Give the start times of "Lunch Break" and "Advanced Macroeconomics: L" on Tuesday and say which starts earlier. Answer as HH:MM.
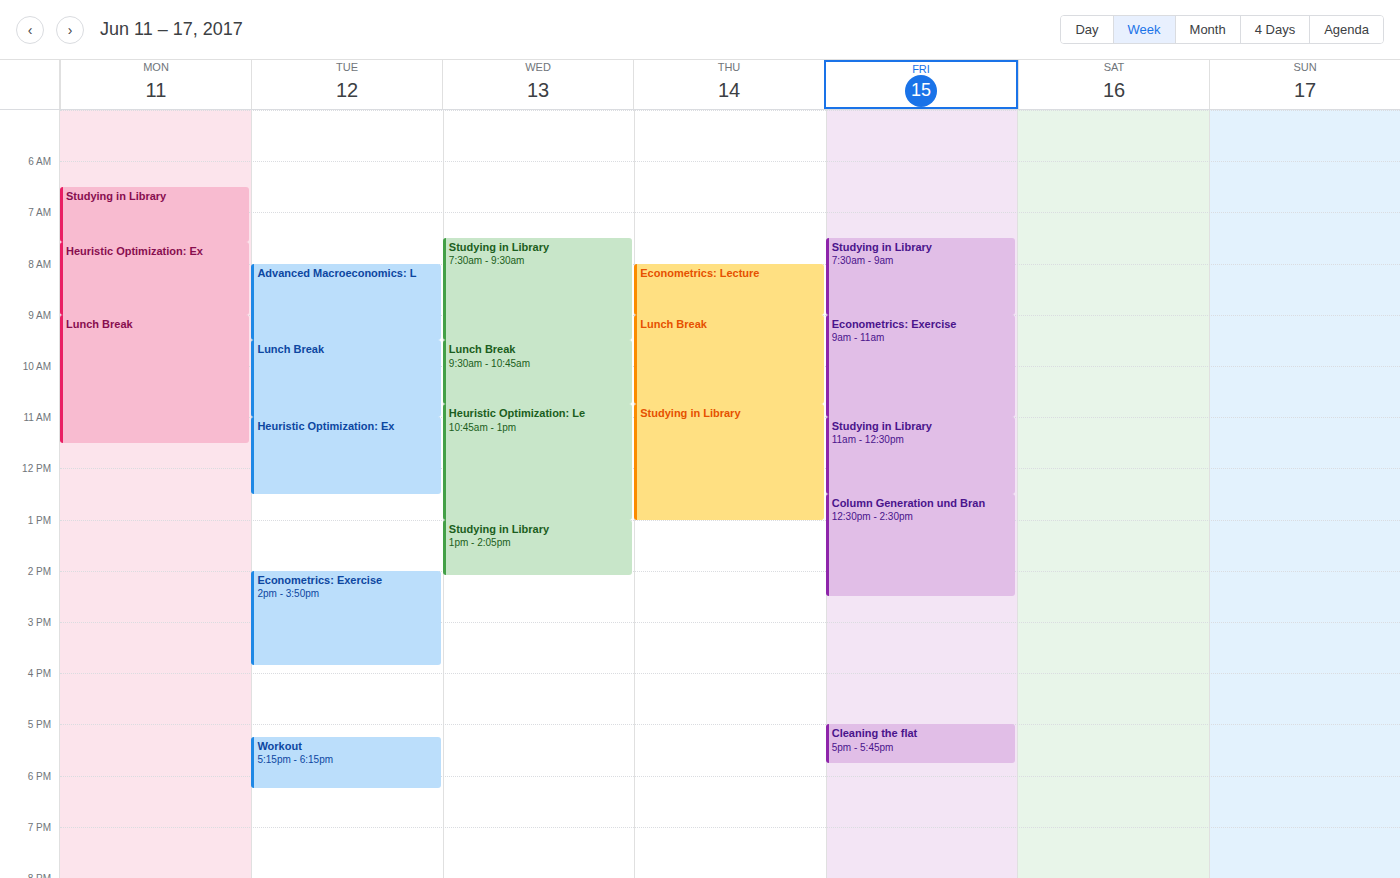
"Advanced Macroeconomics: L" 08:00; "Lunch Break" 09:30.